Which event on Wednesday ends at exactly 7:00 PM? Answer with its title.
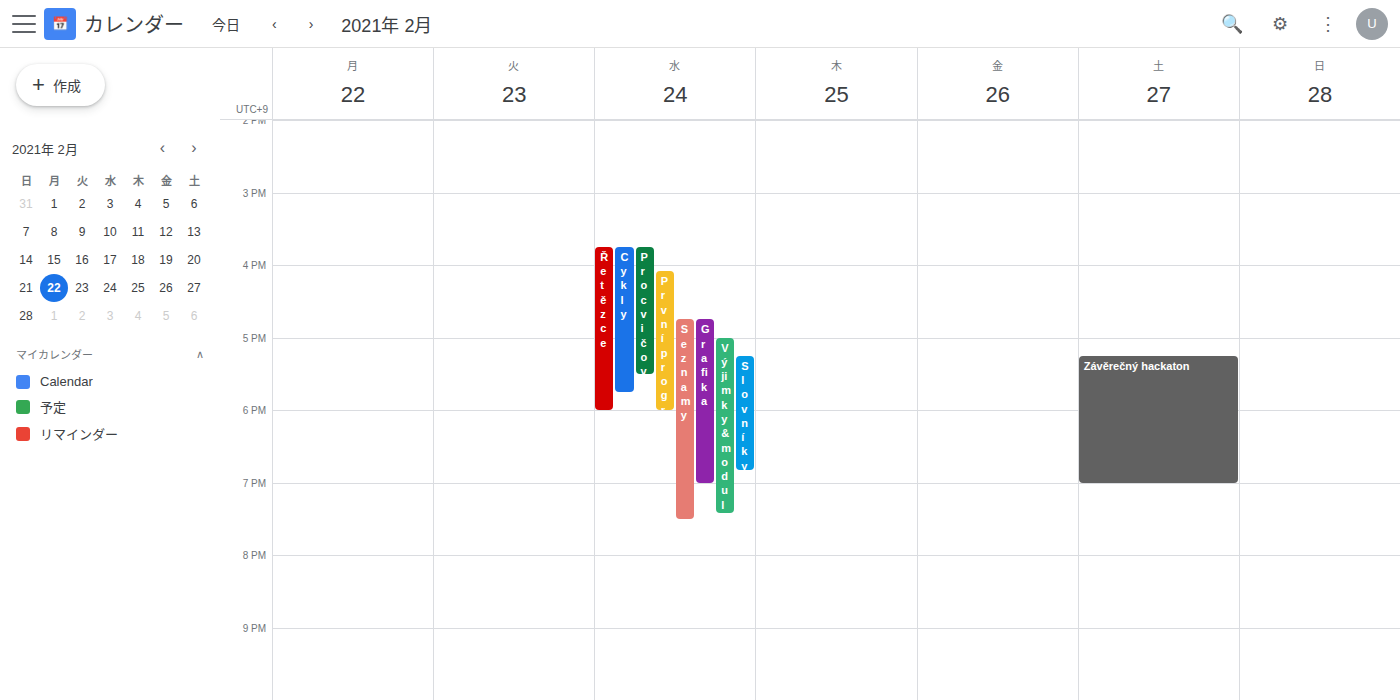
"Grafika"